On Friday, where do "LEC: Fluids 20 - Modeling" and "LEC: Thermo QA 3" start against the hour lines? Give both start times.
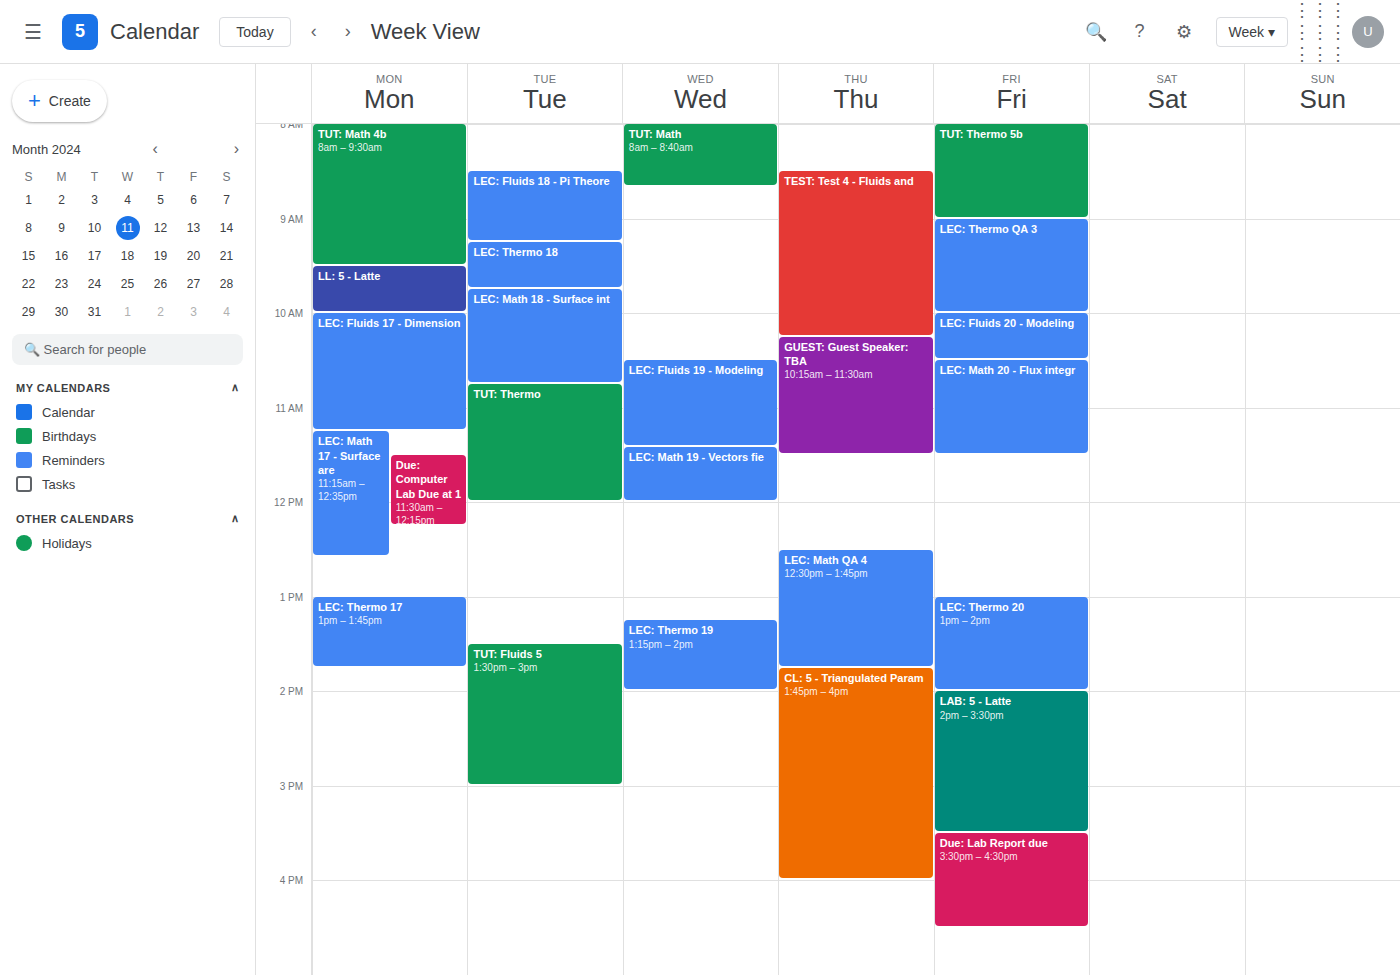
"LEC: Fluids 20 - Modeling": 10:00 AM, exactly on the 10 AM line. "LEC: Thermo QA 3": 9:00 AM, exactly on the 9 AM line.